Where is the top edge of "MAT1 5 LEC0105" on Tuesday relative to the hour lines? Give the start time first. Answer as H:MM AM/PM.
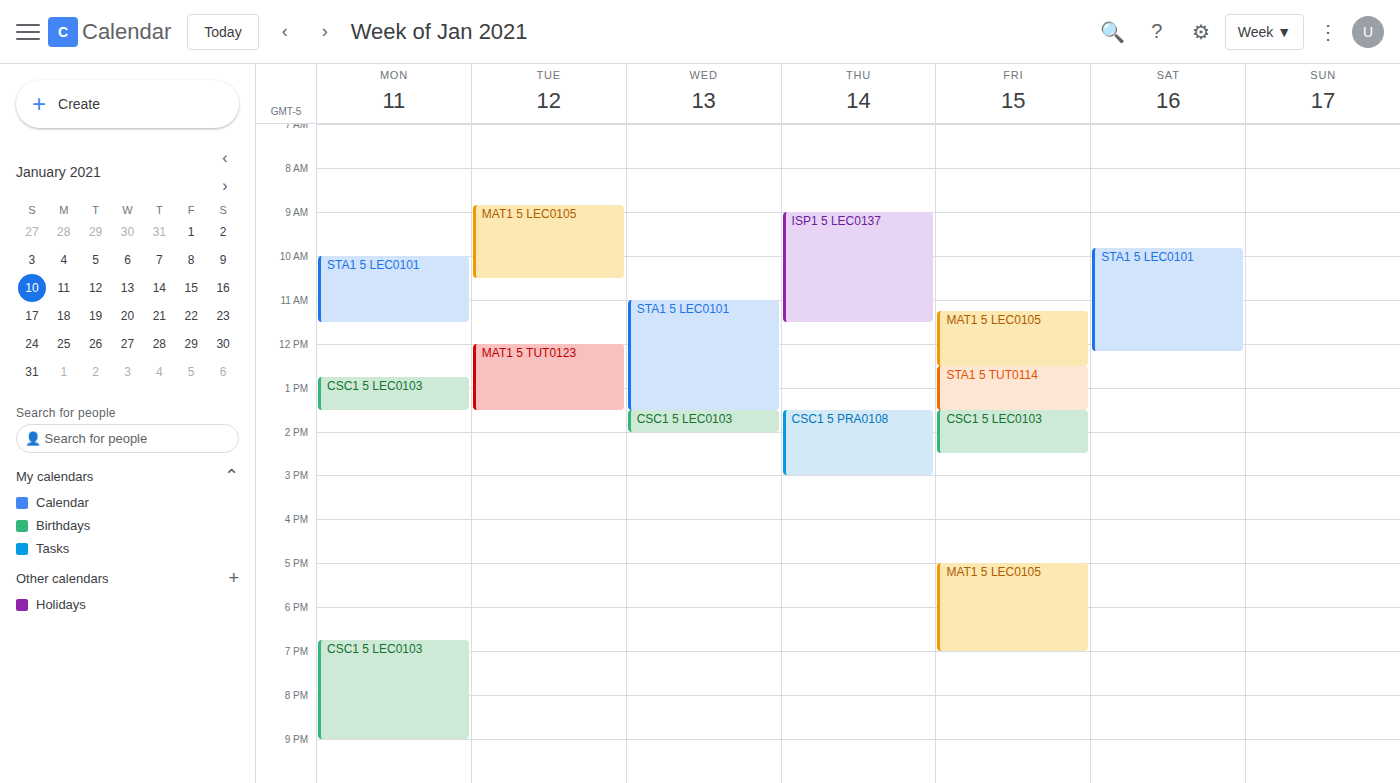
8:50 AM -- neither: 50 minutes below the 8 AM line and 10 minutes above the 9 AM line.